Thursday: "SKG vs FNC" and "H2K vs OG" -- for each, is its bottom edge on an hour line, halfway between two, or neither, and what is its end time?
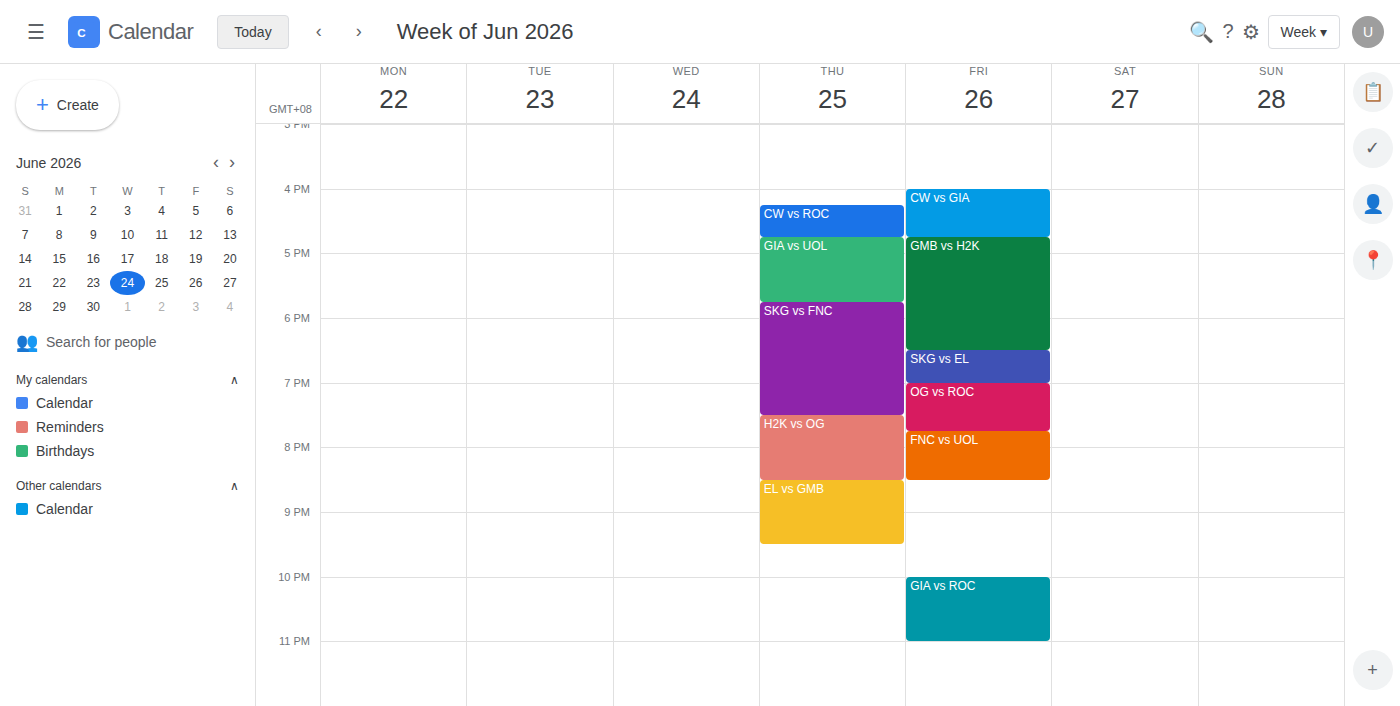
"SKG vs FNC": 19:30, halfway between the 19:00 and 20:00 lines. "H2K vs OG": 20:30, halfway between the 20:00 and 21:00 lines.